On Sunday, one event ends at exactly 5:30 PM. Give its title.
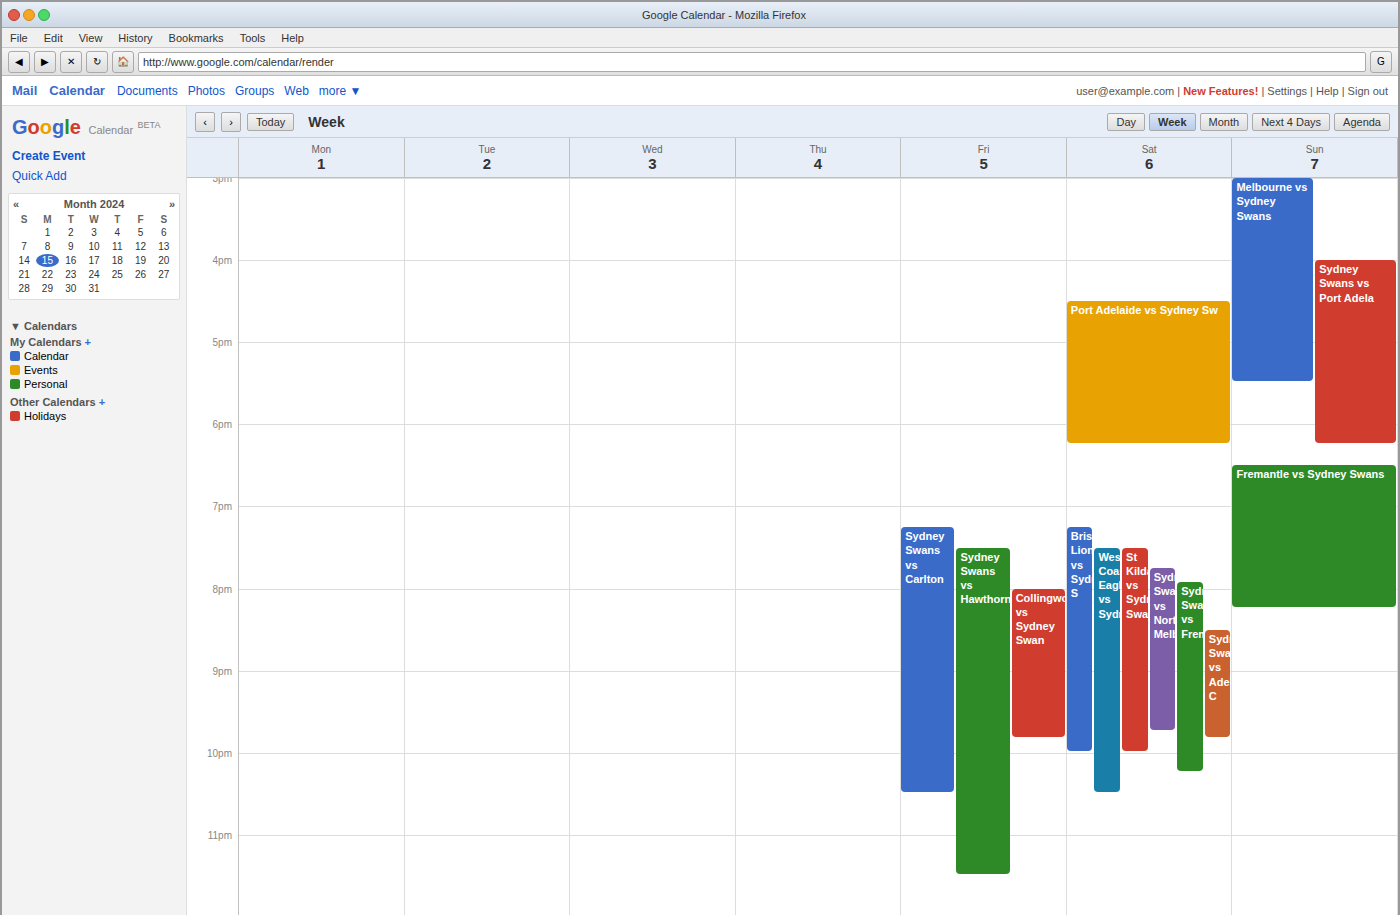
"Melbourne vs Sydney Swans"